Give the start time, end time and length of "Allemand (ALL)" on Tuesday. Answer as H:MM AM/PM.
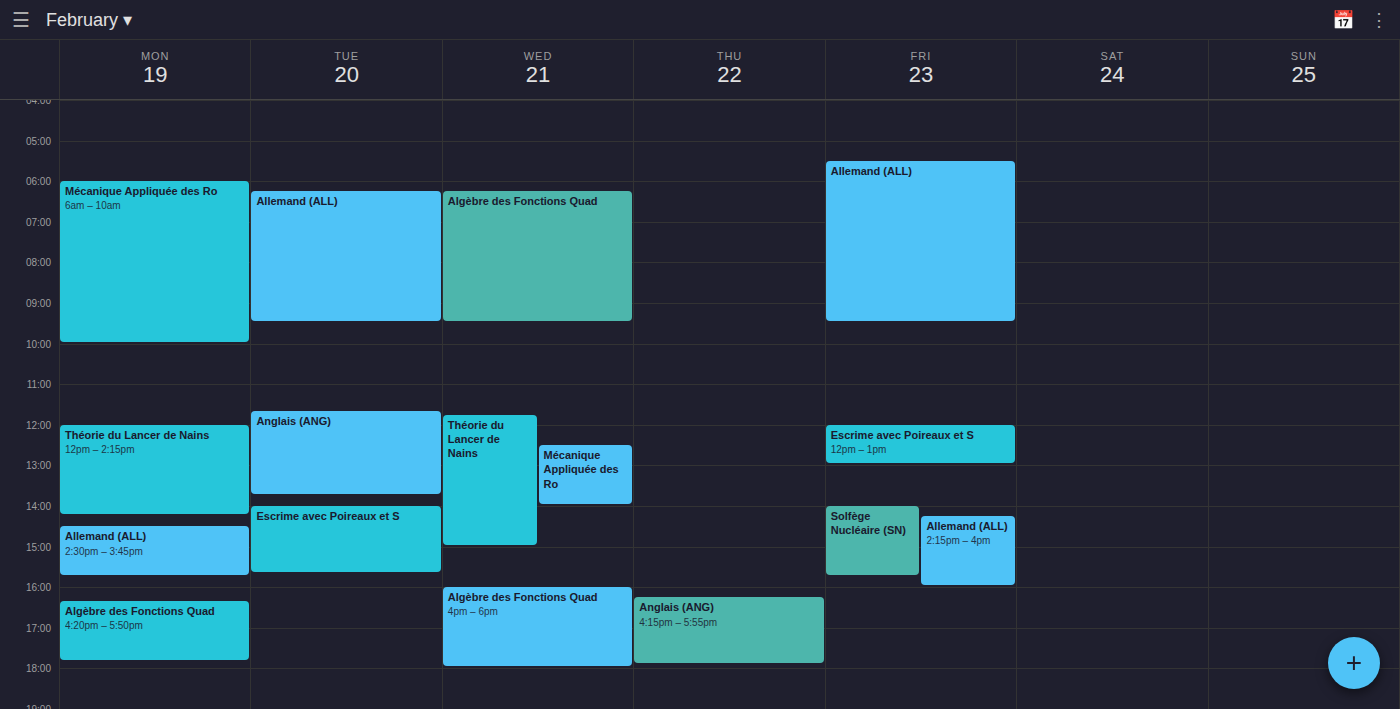
6:15 AM to 9:30 AM, 3 hours 15 minutes